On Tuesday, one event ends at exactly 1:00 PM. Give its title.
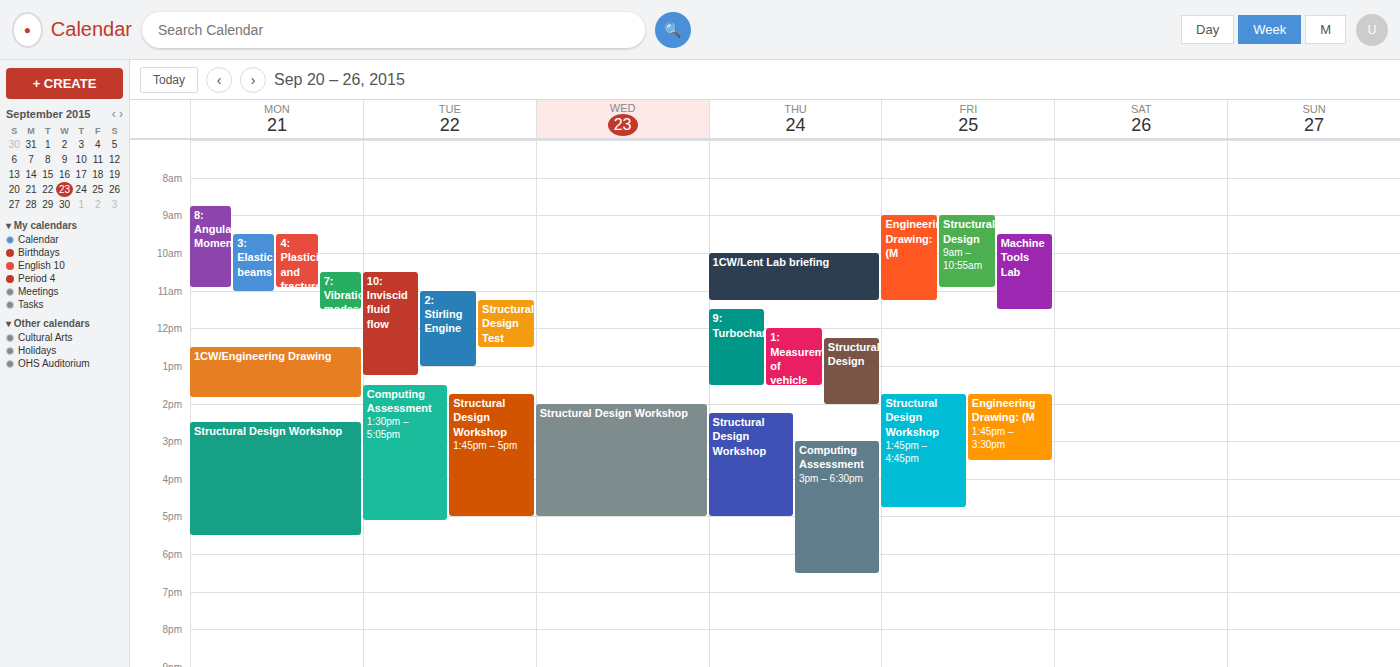
"2: Stirling Engine"